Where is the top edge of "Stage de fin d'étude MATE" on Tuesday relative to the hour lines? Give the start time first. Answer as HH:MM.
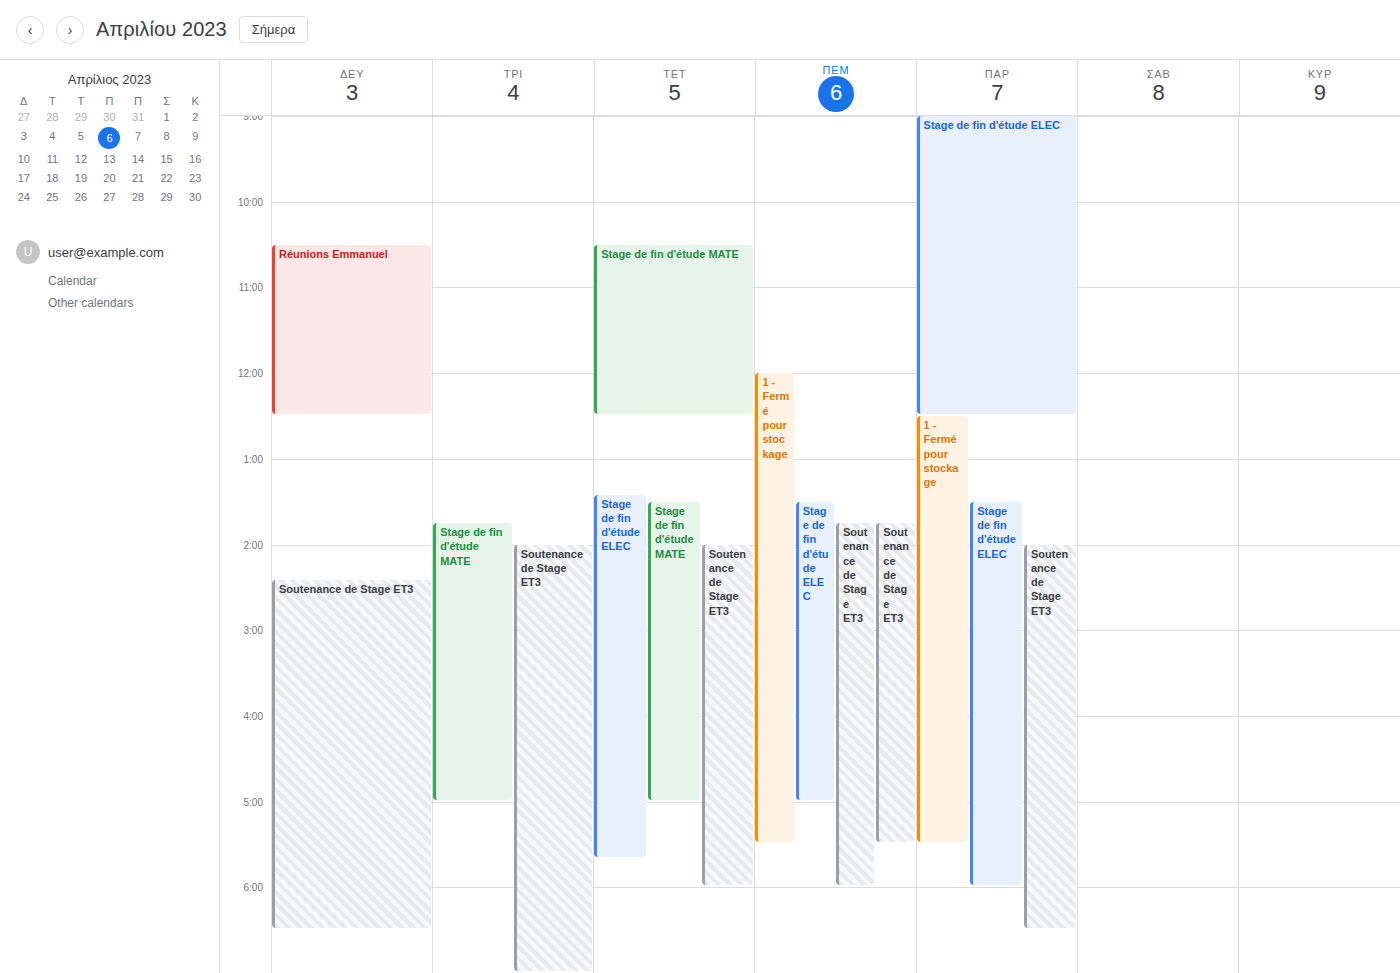
13:45 -- neither: three quarters of the way from the 13:00 line to the 14:00 line.